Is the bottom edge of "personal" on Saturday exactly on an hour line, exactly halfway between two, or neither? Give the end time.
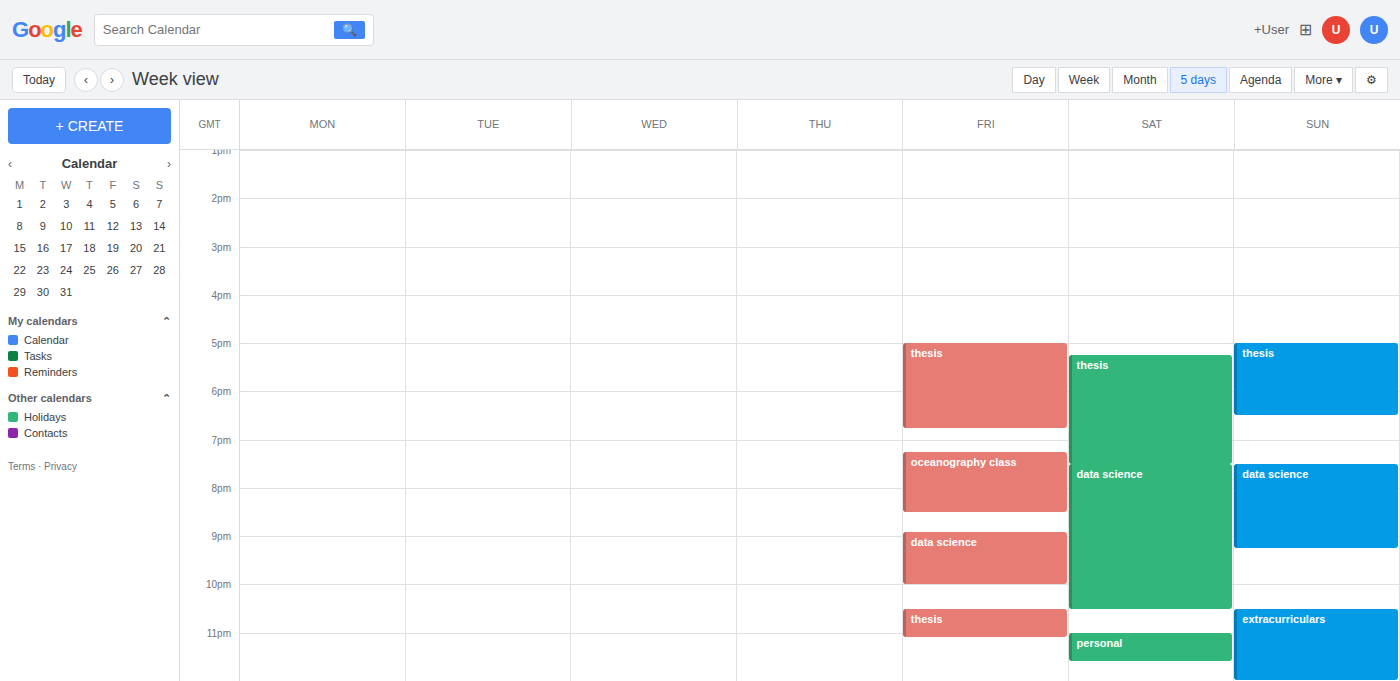
11:35 PM -- neither: 35 minutes below the 11 PM line and 25 minutes above the 12 AM line.